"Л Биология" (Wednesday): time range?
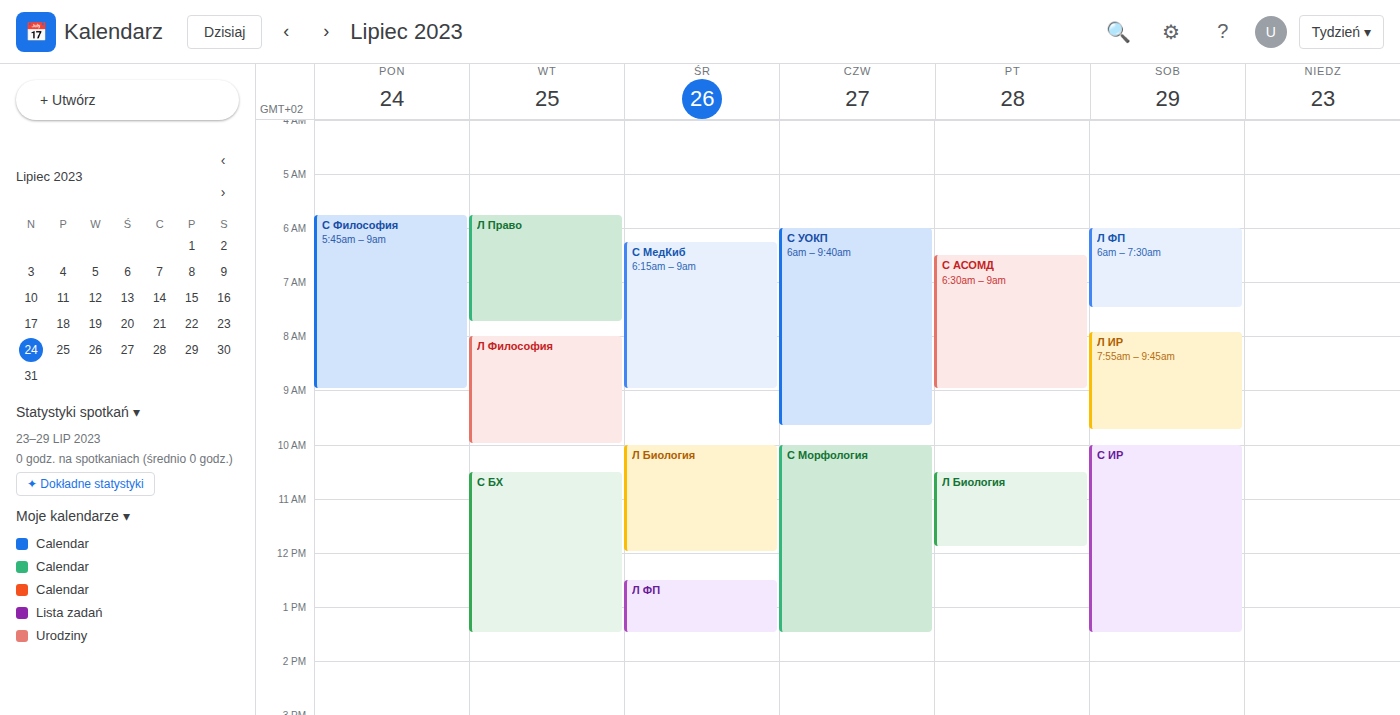
10:00 AM to 12:00 PM